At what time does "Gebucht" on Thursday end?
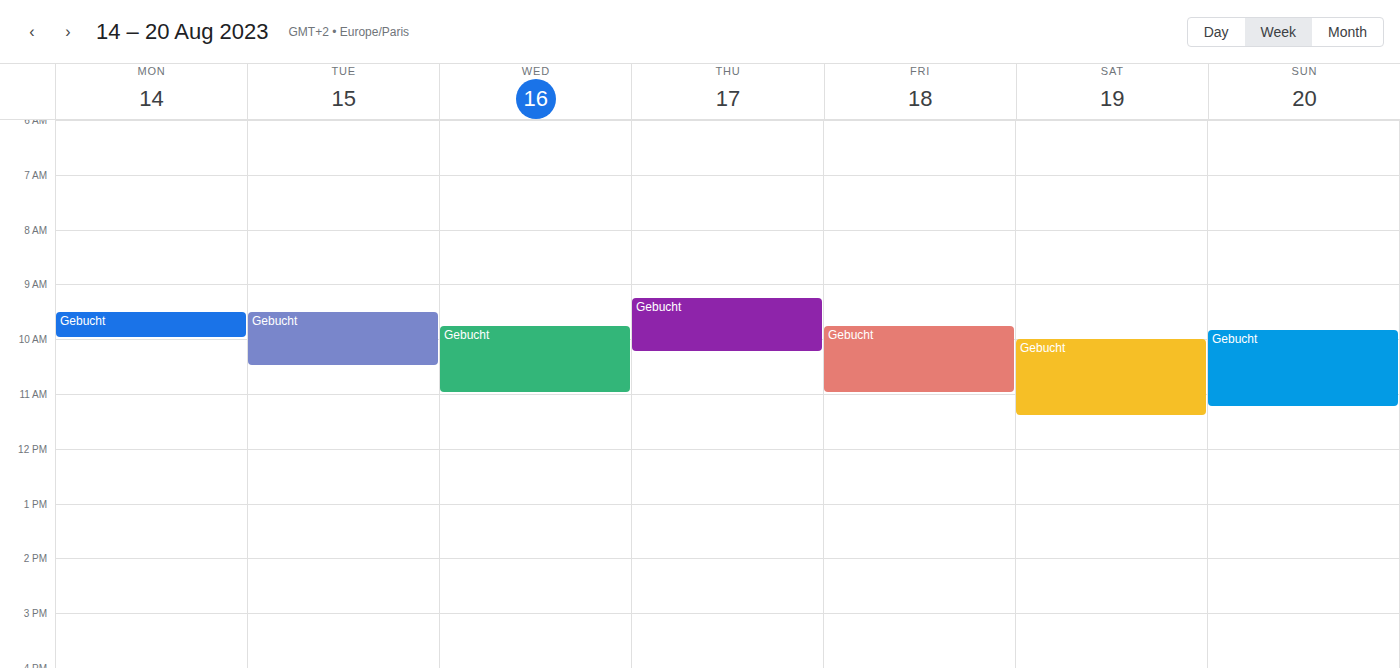
10:15 AM